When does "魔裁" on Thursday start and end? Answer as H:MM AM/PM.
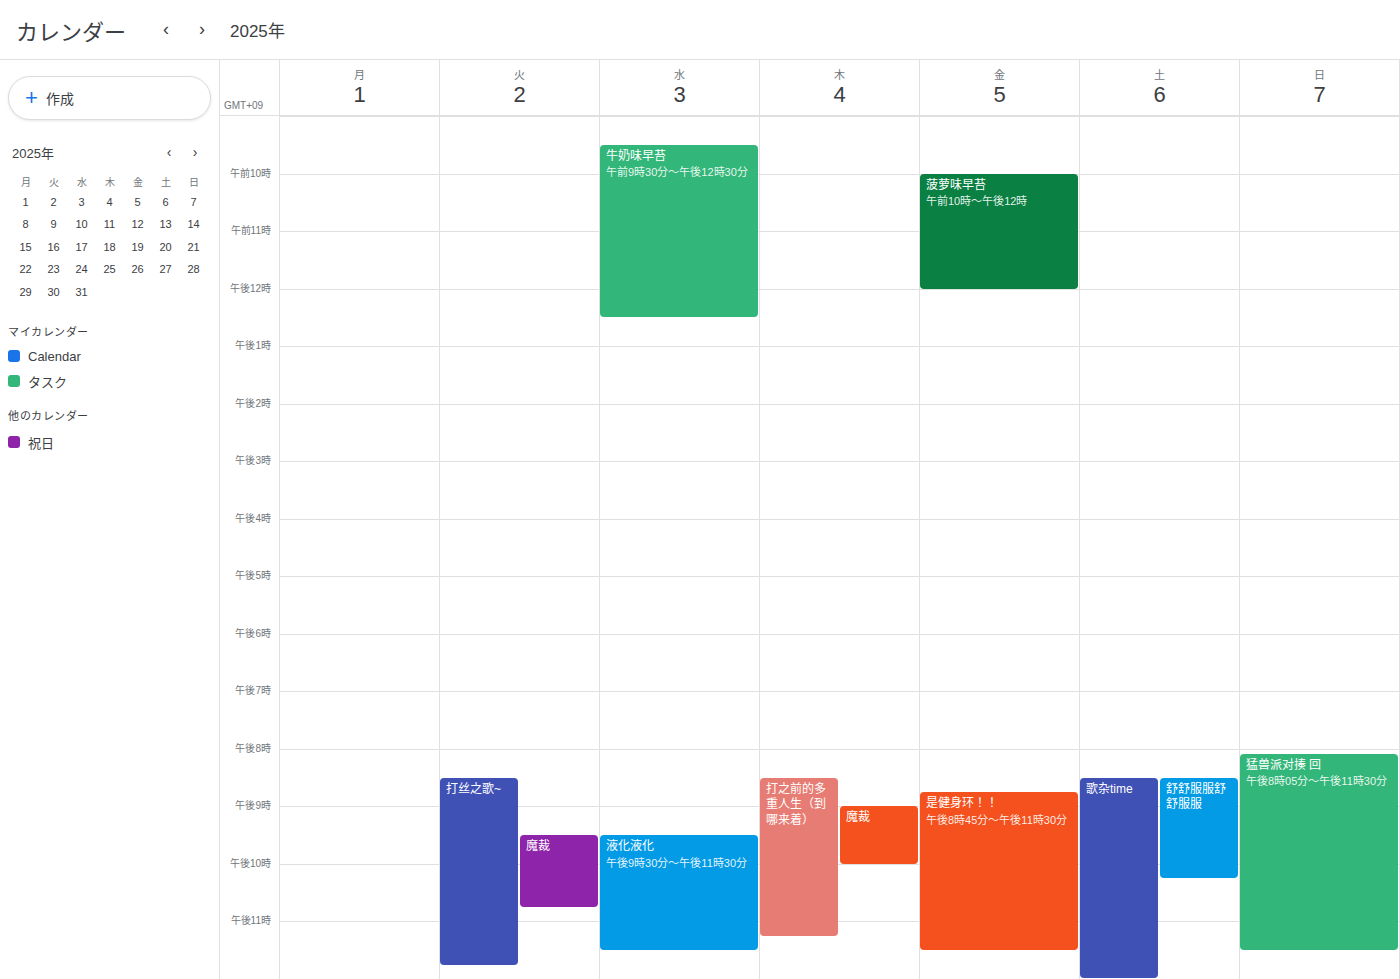
9:00 PM to 10:00 PM